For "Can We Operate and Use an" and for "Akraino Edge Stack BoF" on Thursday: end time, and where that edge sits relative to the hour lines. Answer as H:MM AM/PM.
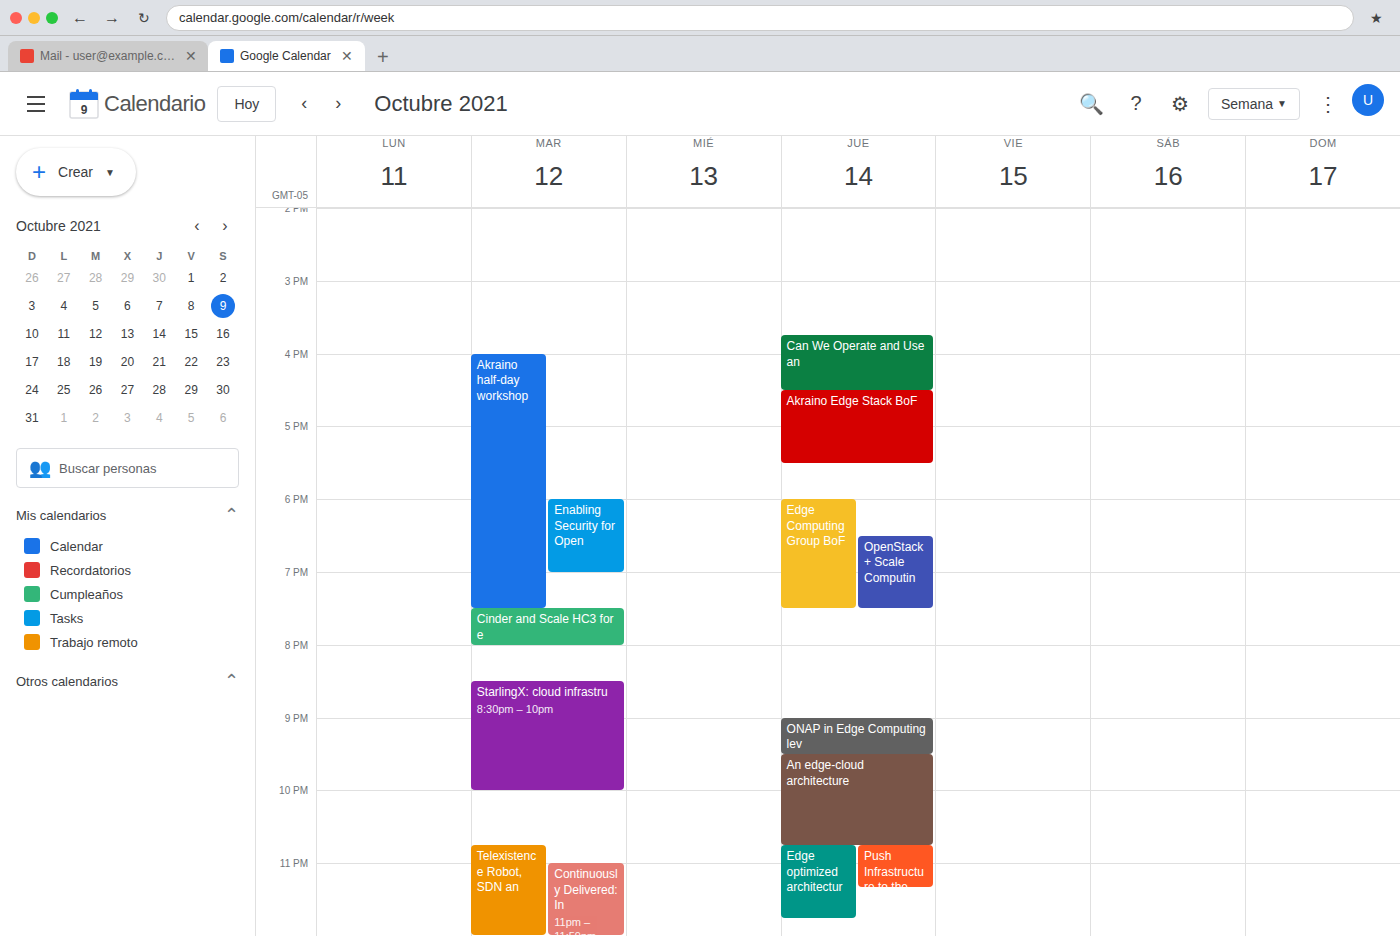
"Can We Operate and Use an": 4:30 PM, halfway between the 4 PM and 5 PM lines. "Akraino Edge Stack BoF": 5:30 PM, halfway between the 5 PM and 6 PM lines.